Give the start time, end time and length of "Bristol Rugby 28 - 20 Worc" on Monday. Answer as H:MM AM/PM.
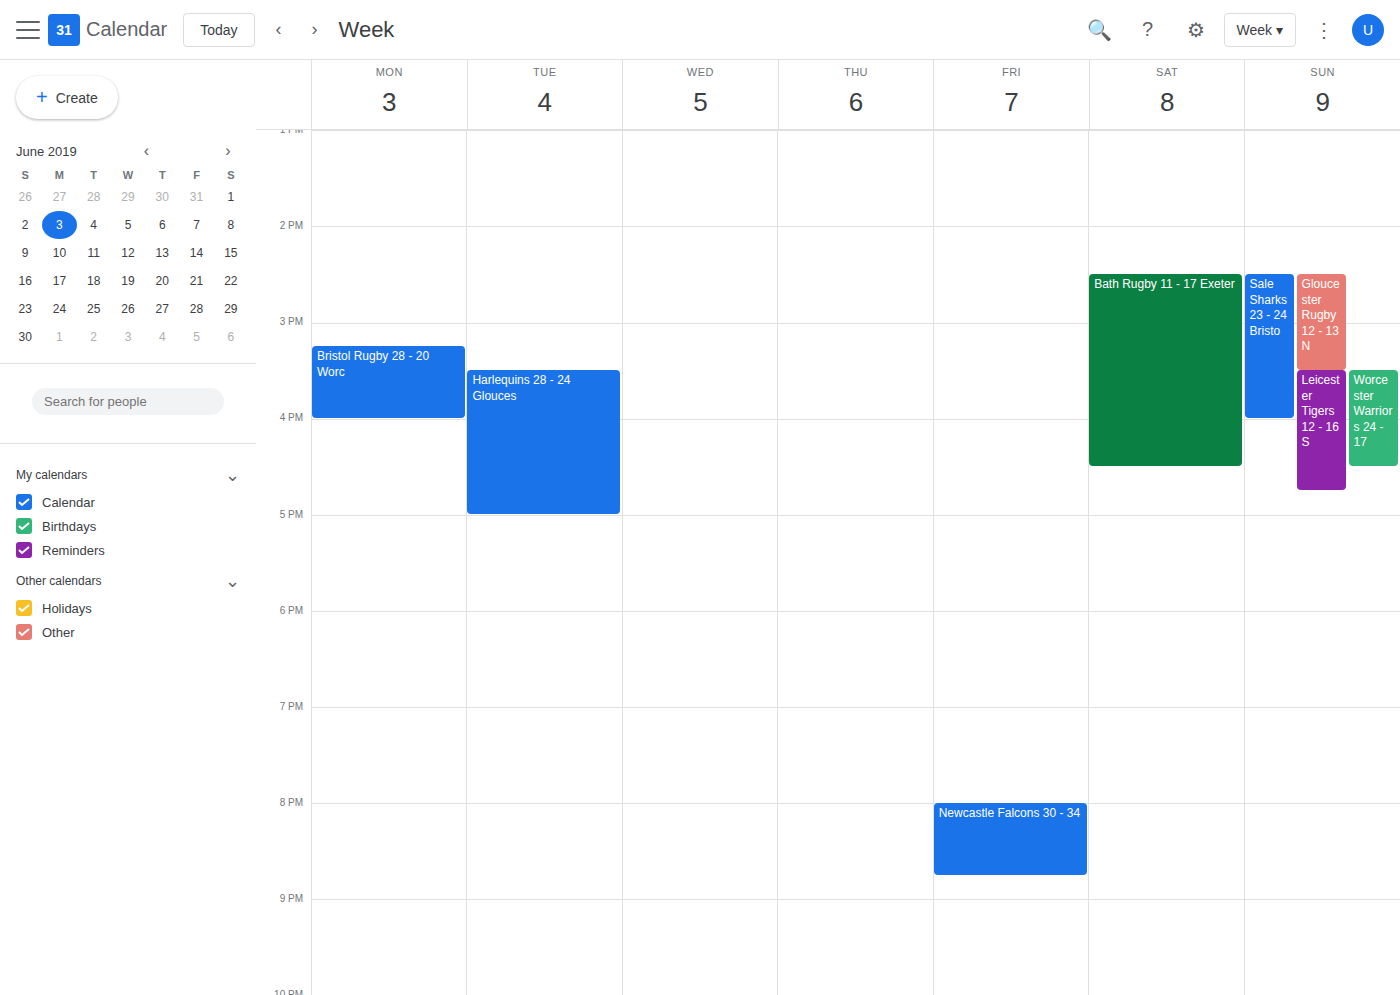
3:15 PM to 4:00 PM, 45 minutes